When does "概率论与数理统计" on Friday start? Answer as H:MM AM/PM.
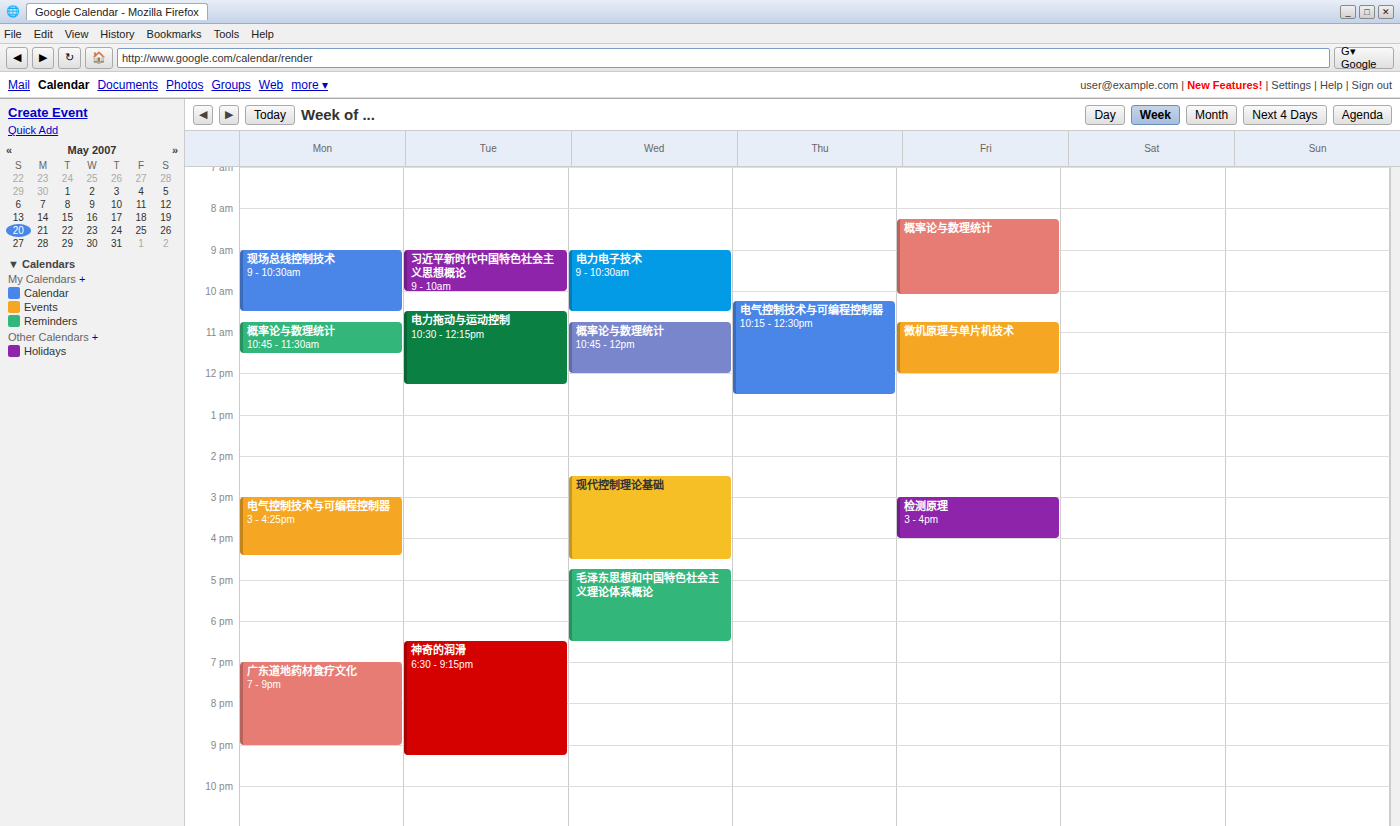
8:15 AM